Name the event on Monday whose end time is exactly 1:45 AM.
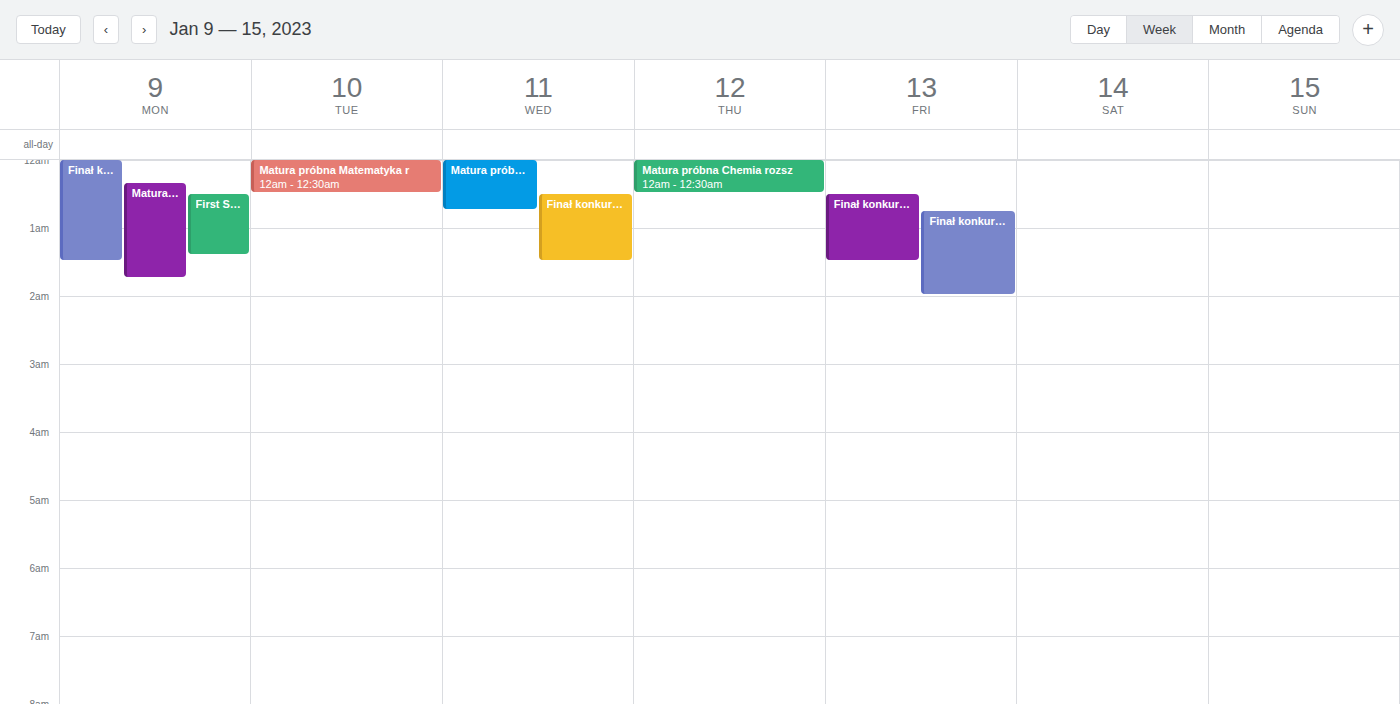
"Matura próbna Matematyka p"